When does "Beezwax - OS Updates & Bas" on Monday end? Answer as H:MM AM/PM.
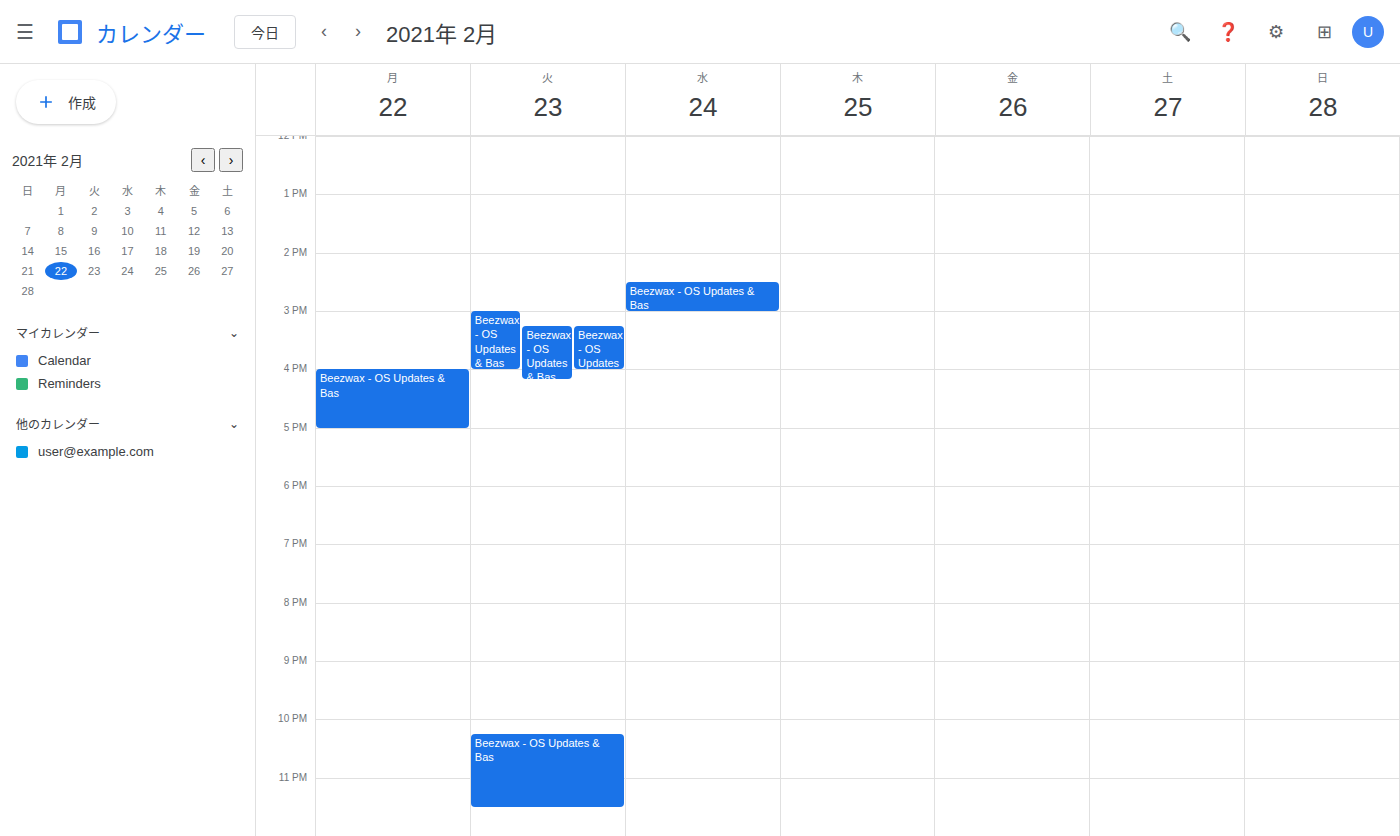
5:00 PM